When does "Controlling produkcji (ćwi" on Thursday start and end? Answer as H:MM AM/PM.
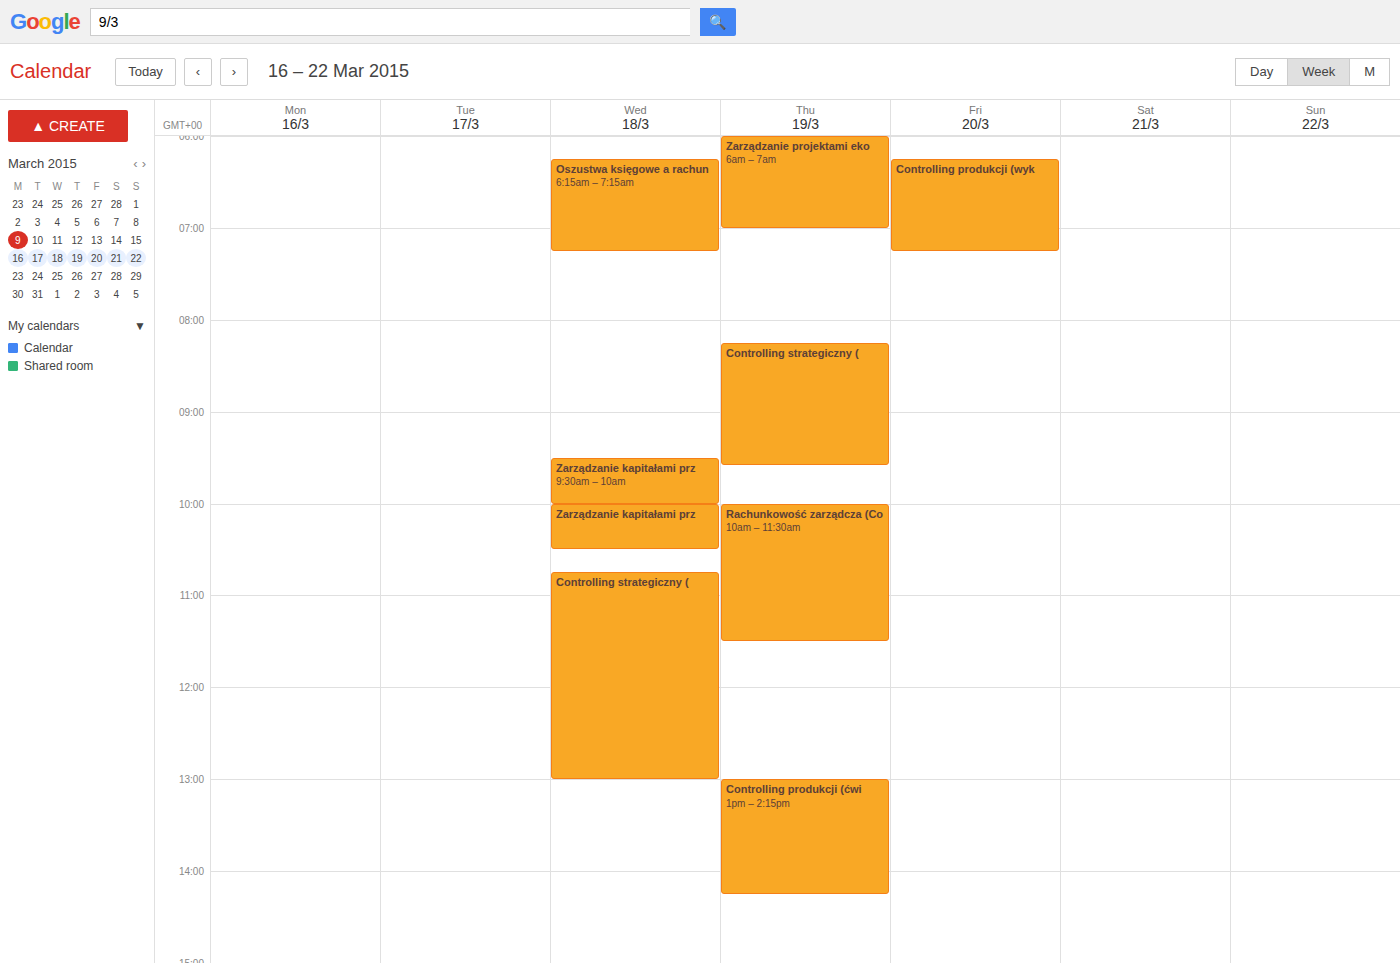
1:00 PM to 2:15 PM